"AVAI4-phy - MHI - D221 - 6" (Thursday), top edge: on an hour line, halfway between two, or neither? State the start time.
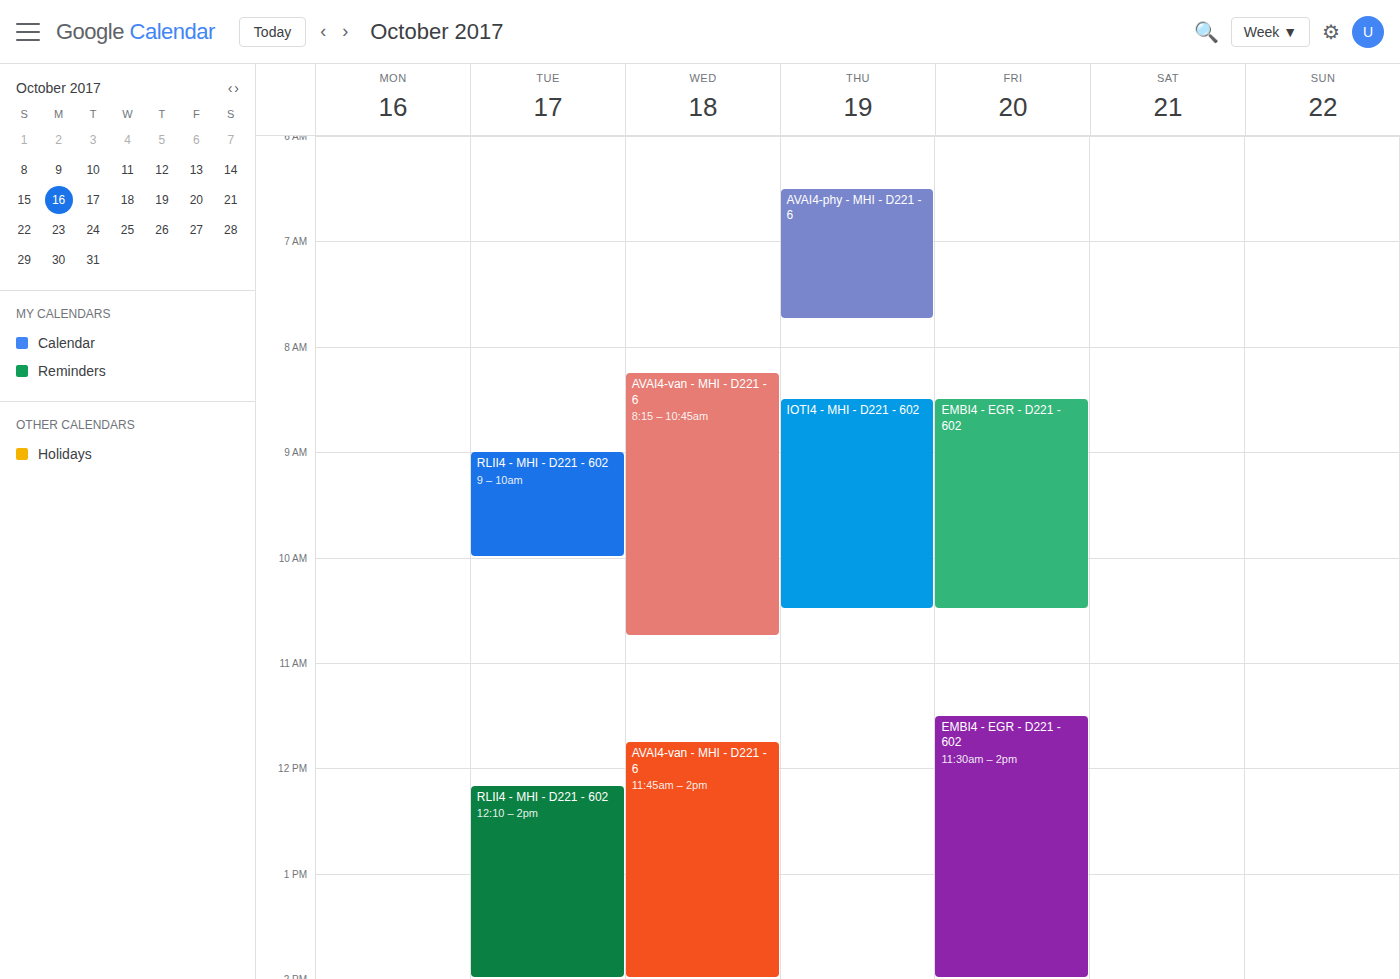
6:30 AM -- halfway between the 6 AM and 7 AM lines.